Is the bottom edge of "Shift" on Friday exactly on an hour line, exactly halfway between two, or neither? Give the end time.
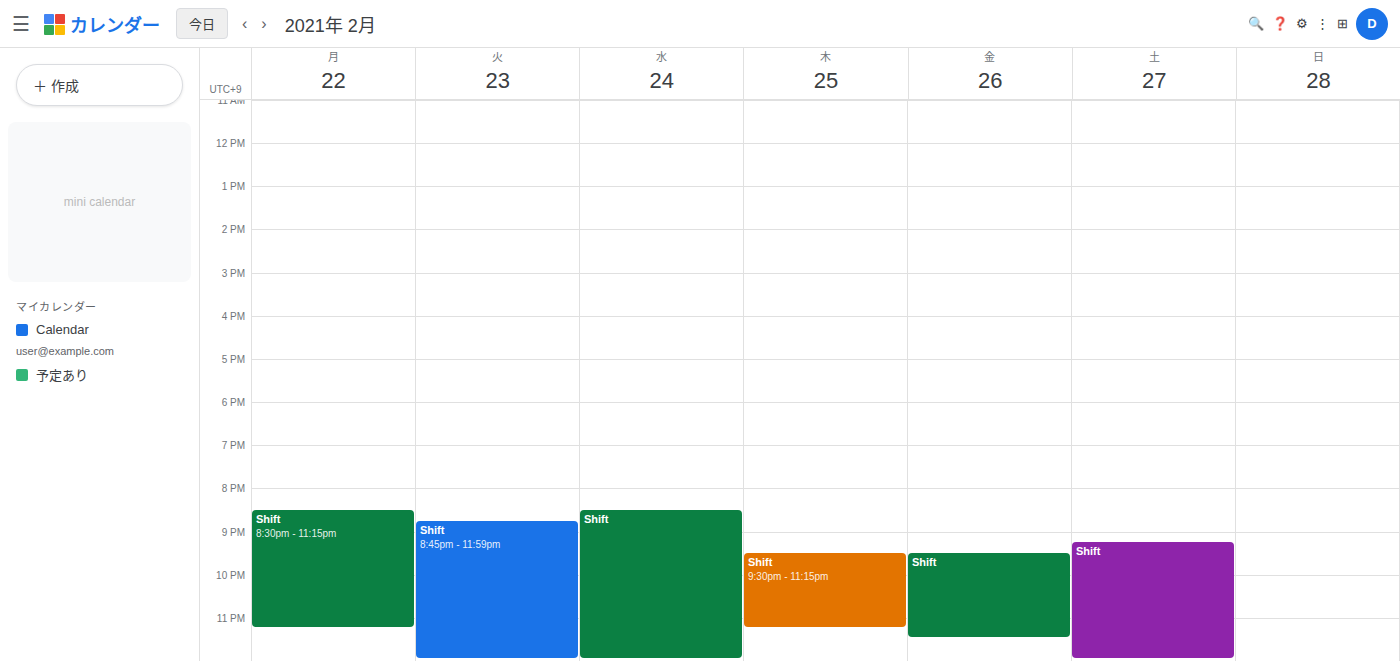
11:30 PM -- halfway between the 11 PM and 12 AM lines.